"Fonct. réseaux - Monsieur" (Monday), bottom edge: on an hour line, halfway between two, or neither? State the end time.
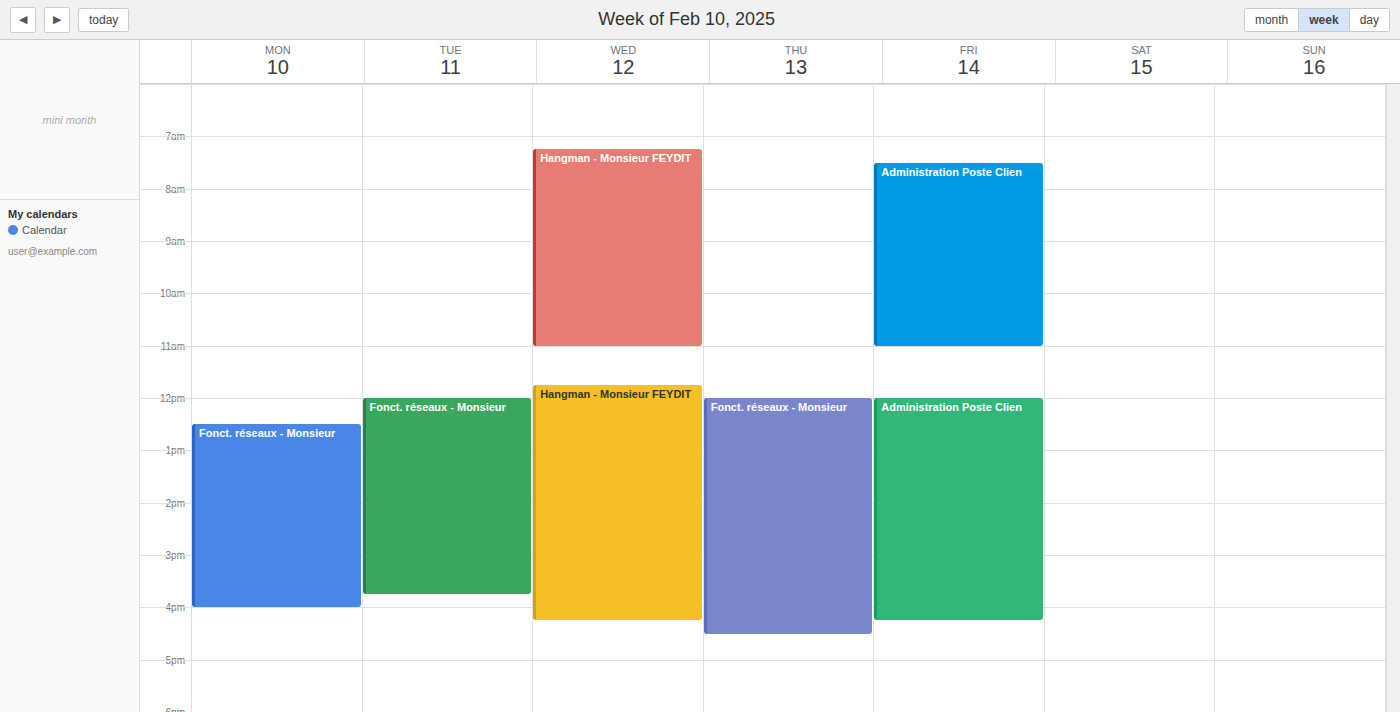
4:00 PM -- exactly on the 4 PM line.